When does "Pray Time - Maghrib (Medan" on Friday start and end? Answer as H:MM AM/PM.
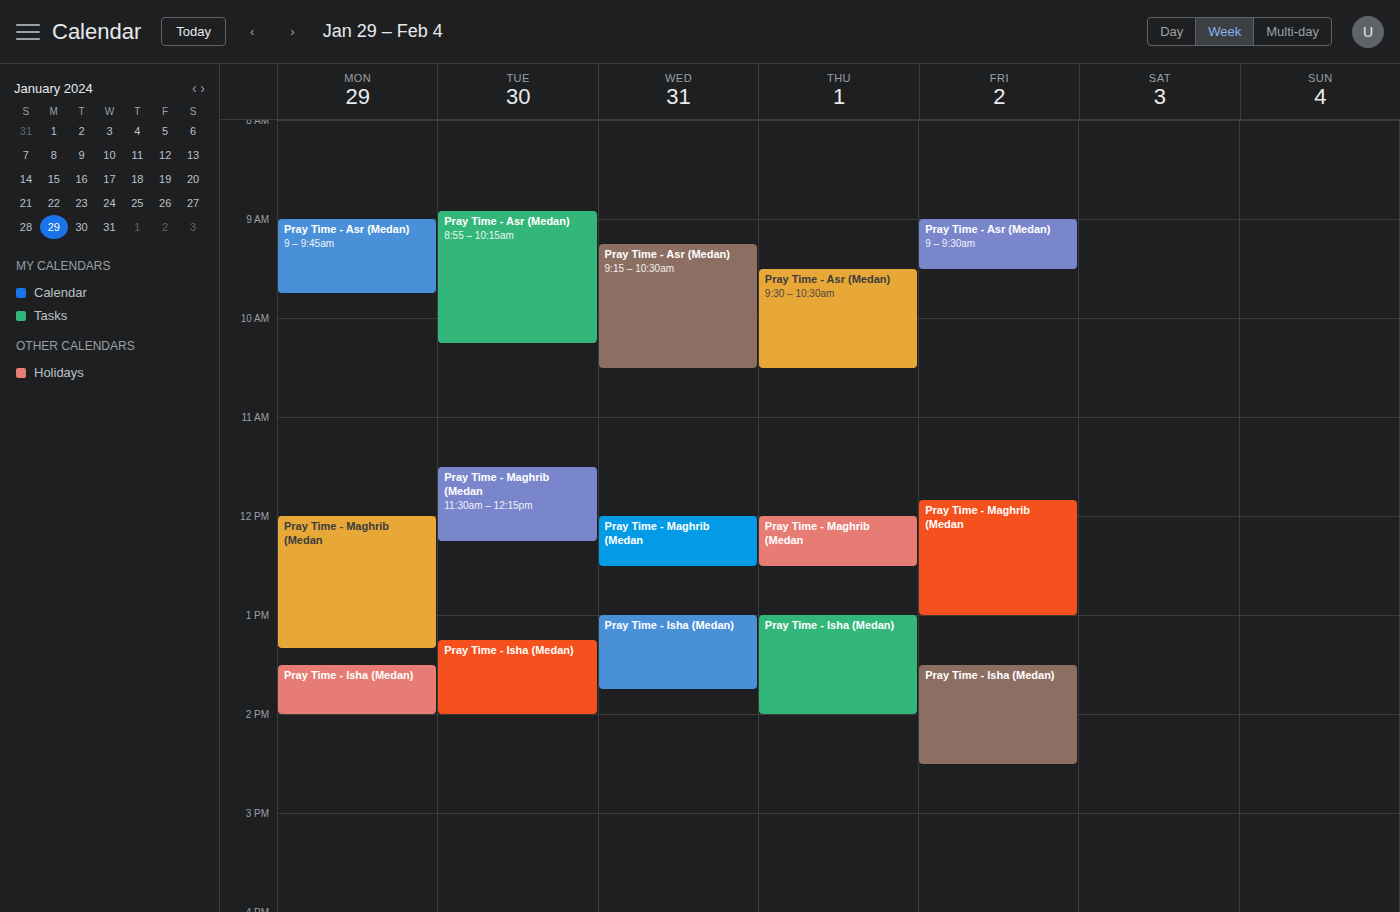
11:50 AM to 1:00 PM